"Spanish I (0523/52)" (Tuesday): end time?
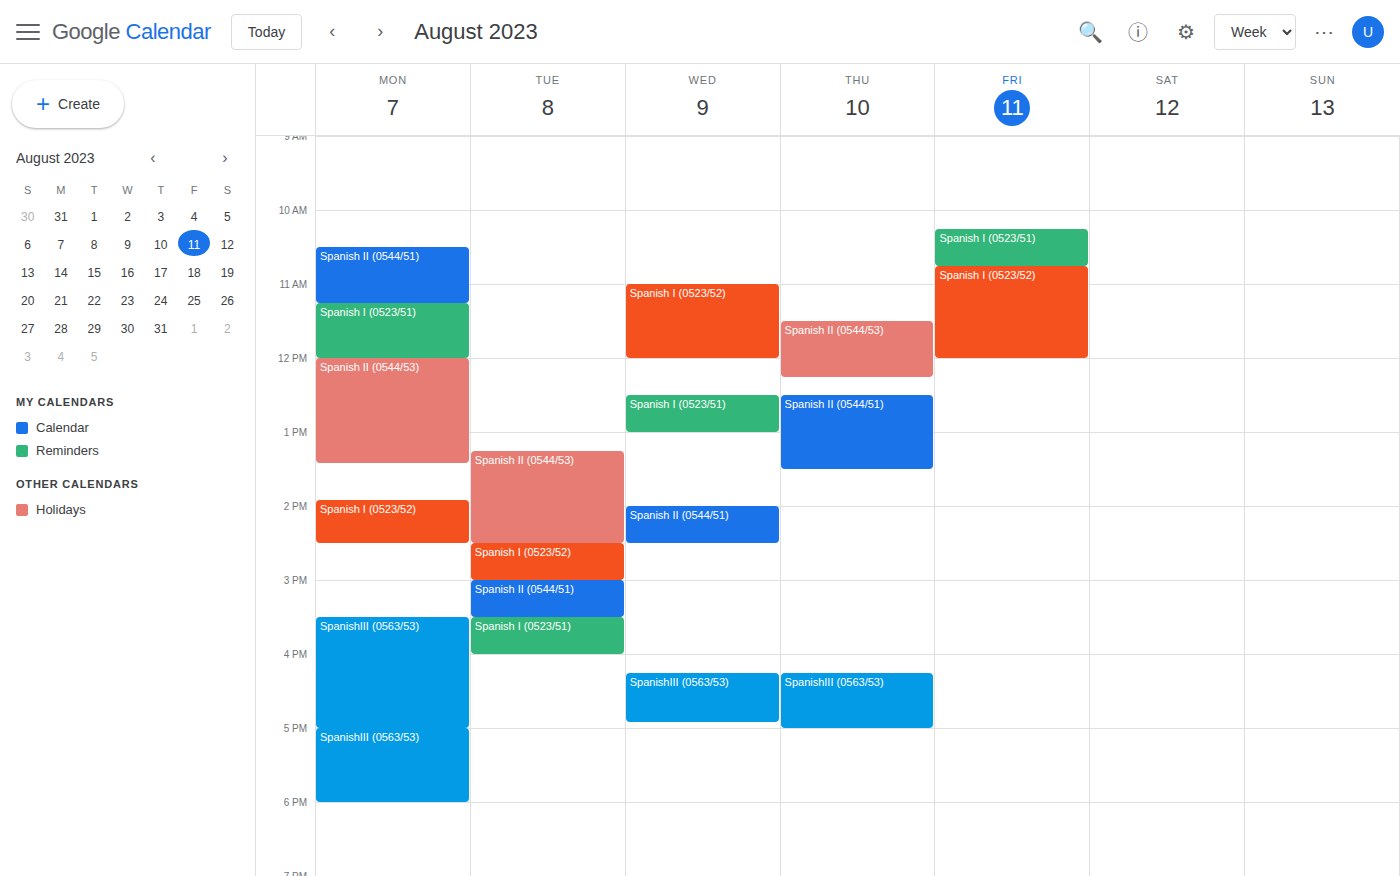
15:00